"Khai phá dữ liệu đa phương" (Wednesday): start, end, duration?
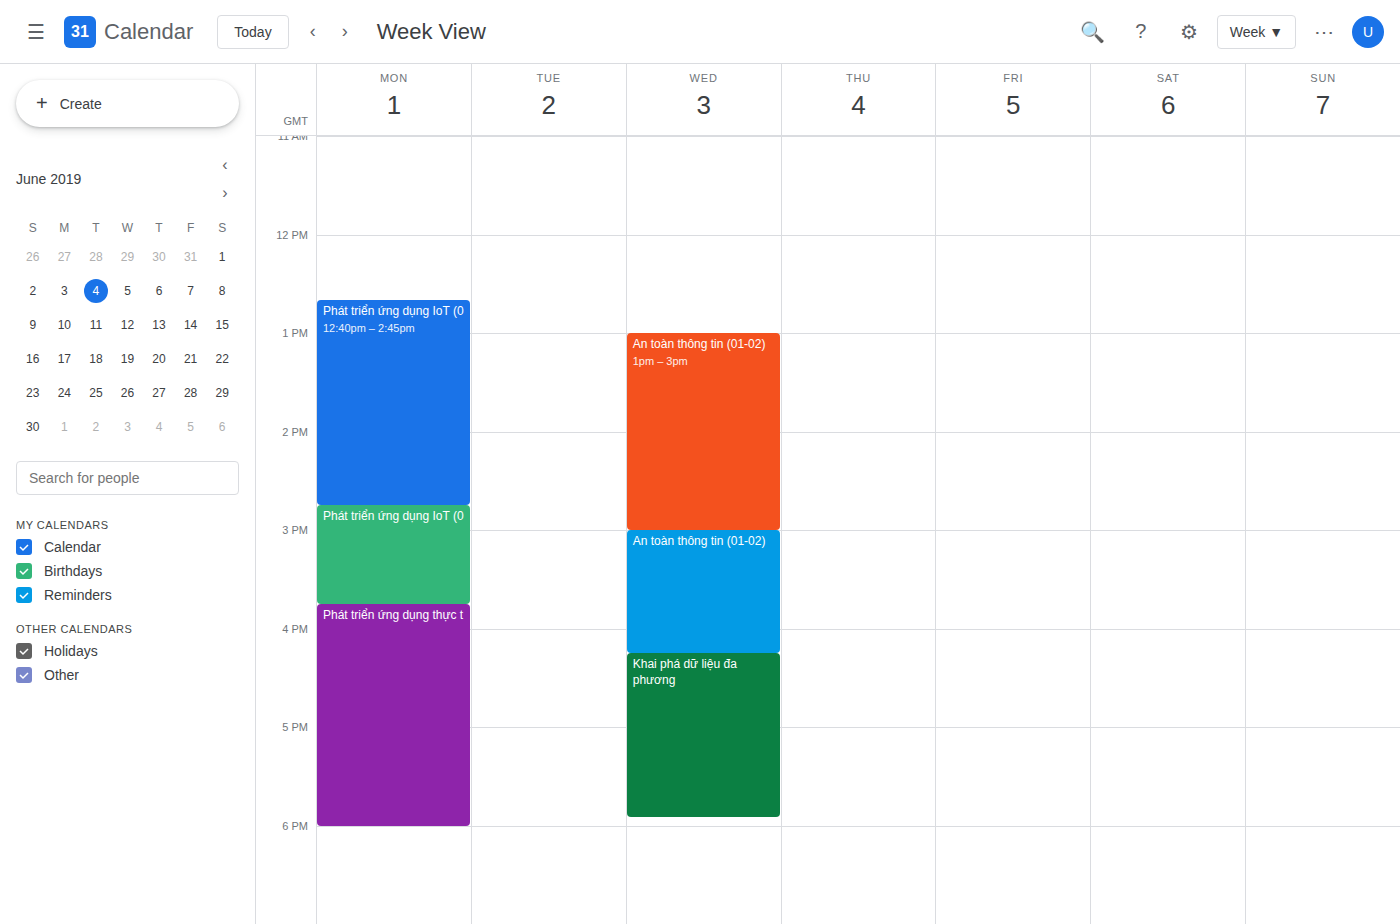
4:15 PM to 5:55 PM, 1 hour 40 minutes